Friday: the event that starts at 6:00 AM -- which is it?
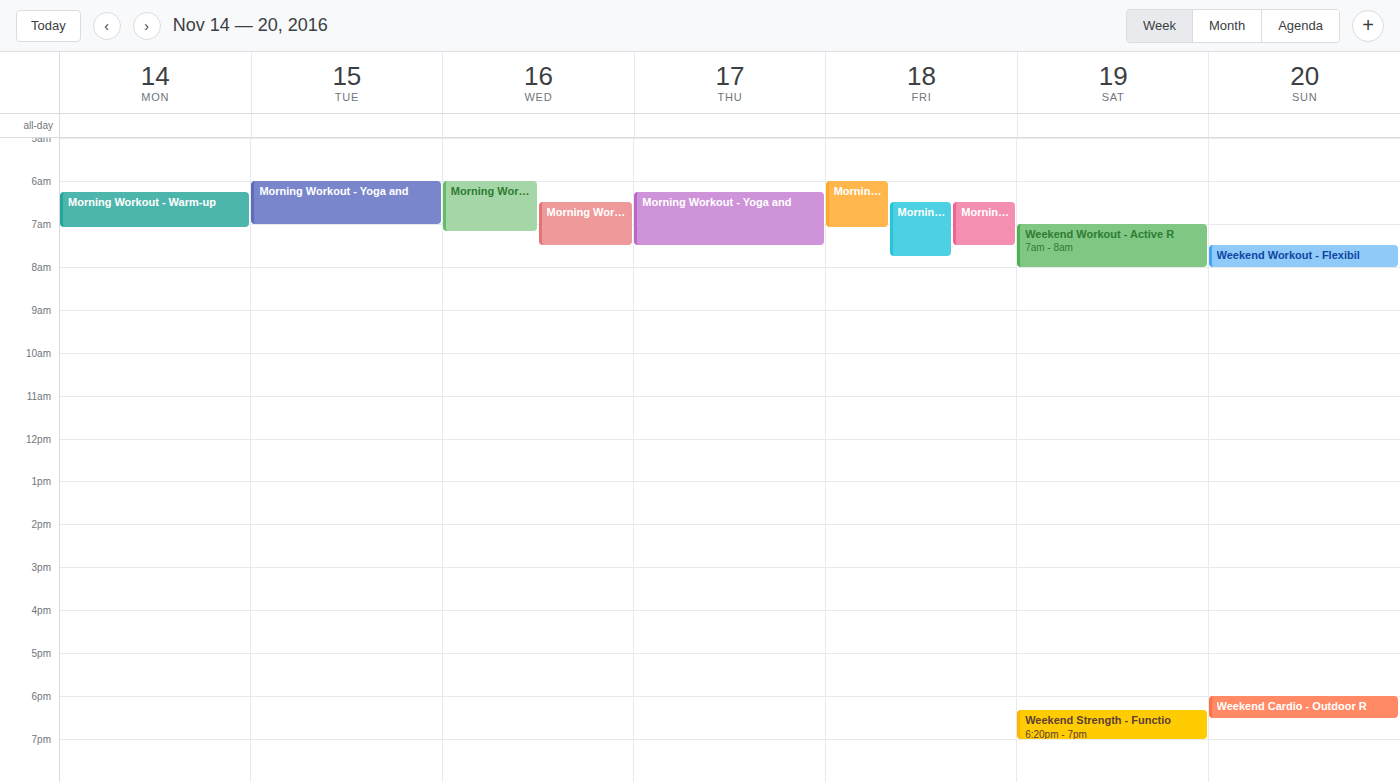
"Morning Workout - Cardio a"